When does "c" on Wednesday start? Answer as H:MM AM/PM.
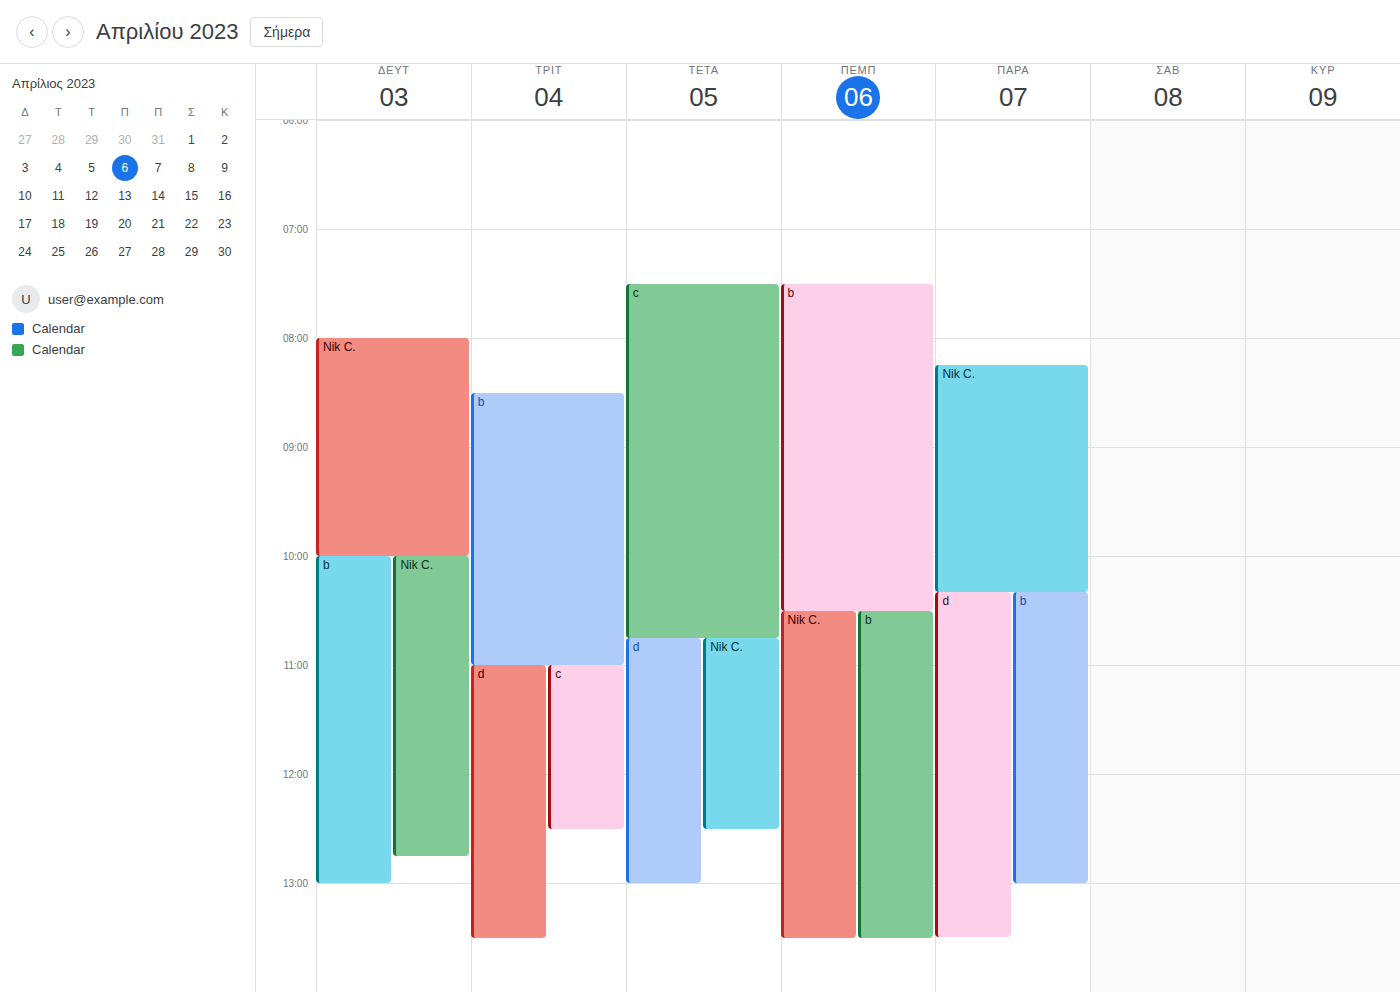
7:30 AM